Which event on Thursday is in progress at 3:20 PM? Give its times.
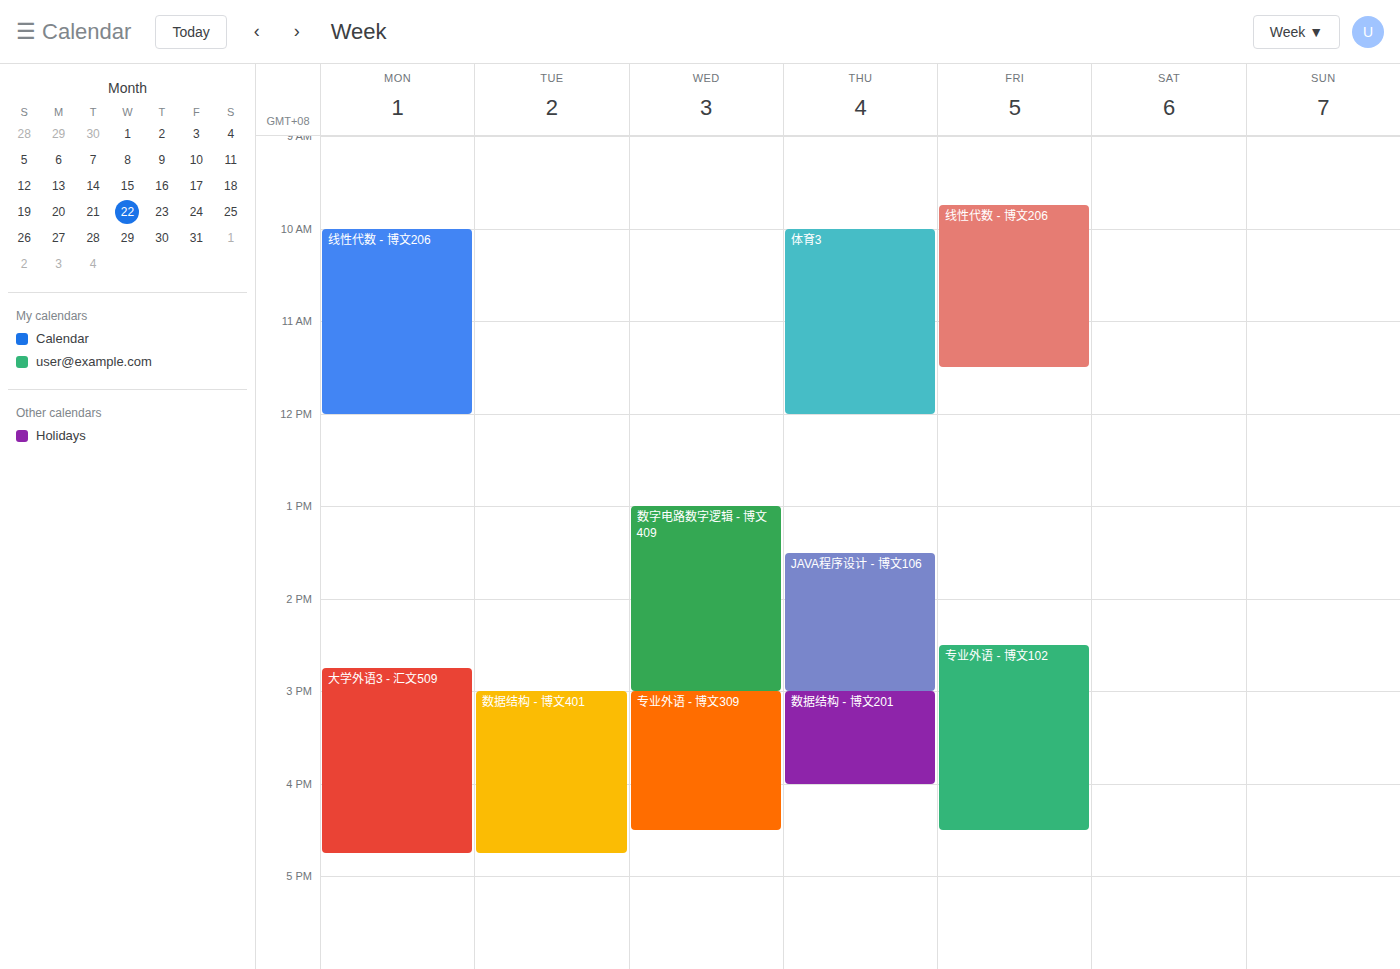
"数据结构 - 博文201", 3:00 PM to 4:00 PM